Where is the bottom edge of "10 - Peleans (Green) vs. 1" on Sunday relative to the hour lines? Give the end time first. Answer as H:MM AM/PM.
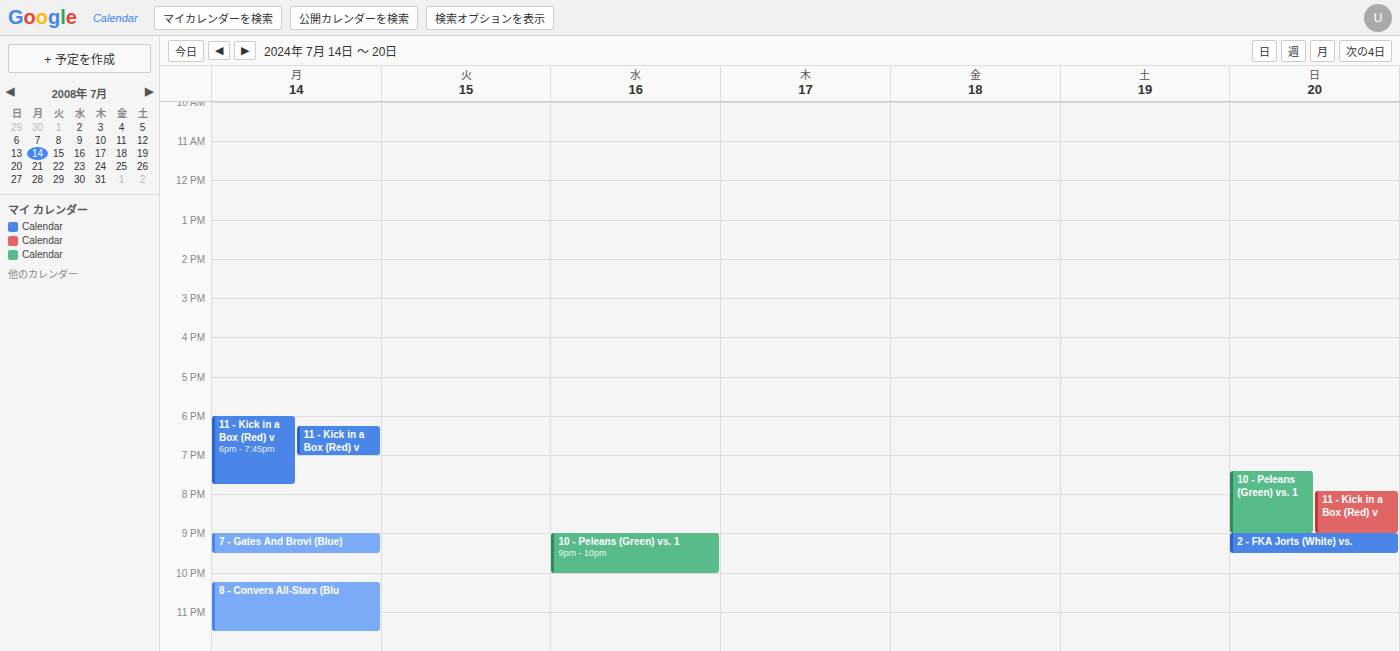
9:00 PM -- exactly on the 9 PM line.